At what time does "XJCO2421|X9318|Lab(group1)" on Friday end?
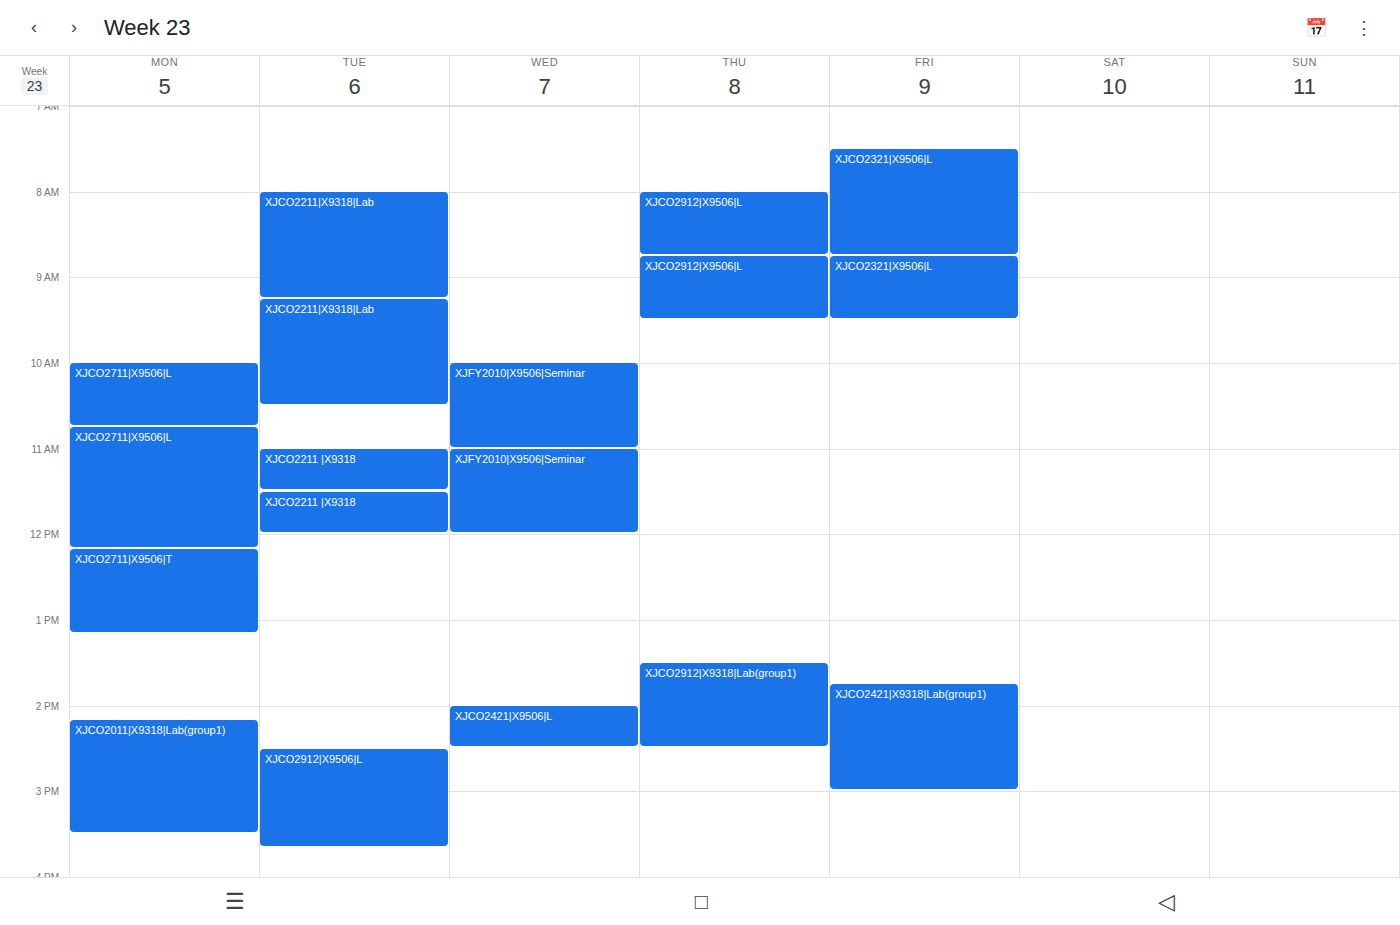
15:00